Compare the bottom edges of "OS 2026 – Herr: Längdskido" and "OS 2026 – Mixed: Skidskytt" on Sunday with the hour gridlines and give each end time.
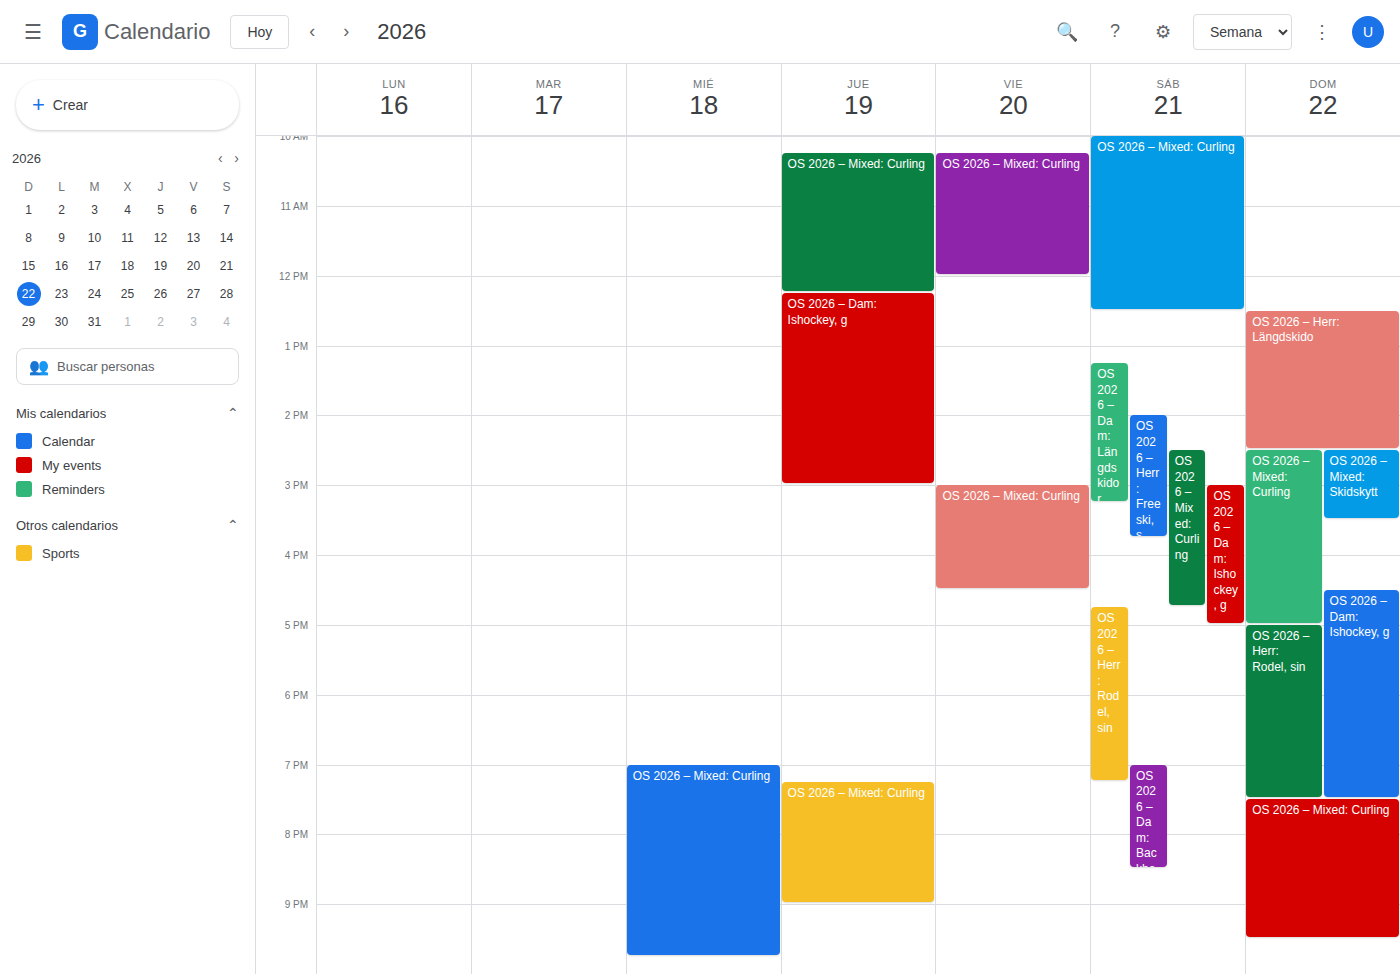
"OS 2026 – Herr: Längdskido": 2:30 PM, halfway between the 2 PM and 3 PM lines. "OS 2026 – Mixed: Skidskytt": 3:30 PM, halfway between the 3 PM and 4 PM lines.